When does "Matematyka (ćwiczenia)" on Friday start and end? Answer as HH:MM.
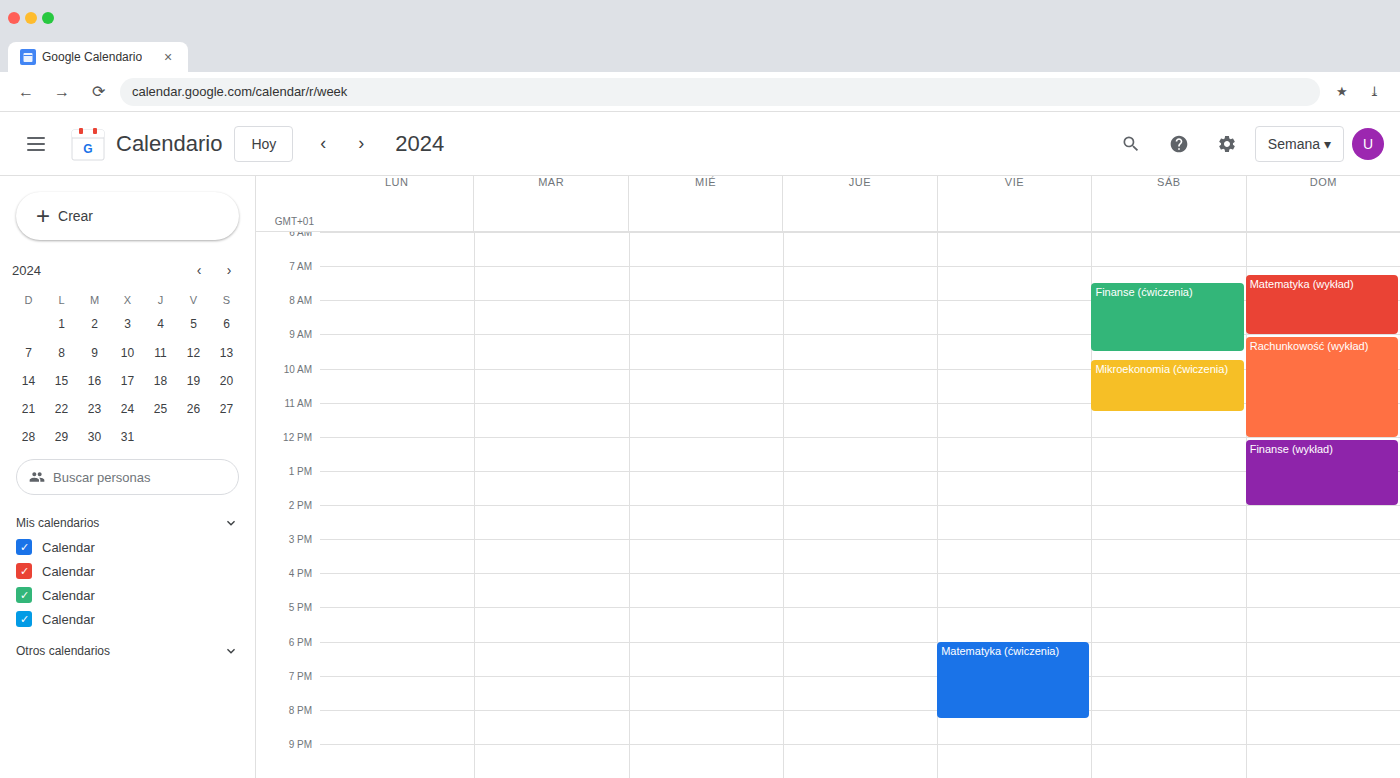
18:00 to 20:15